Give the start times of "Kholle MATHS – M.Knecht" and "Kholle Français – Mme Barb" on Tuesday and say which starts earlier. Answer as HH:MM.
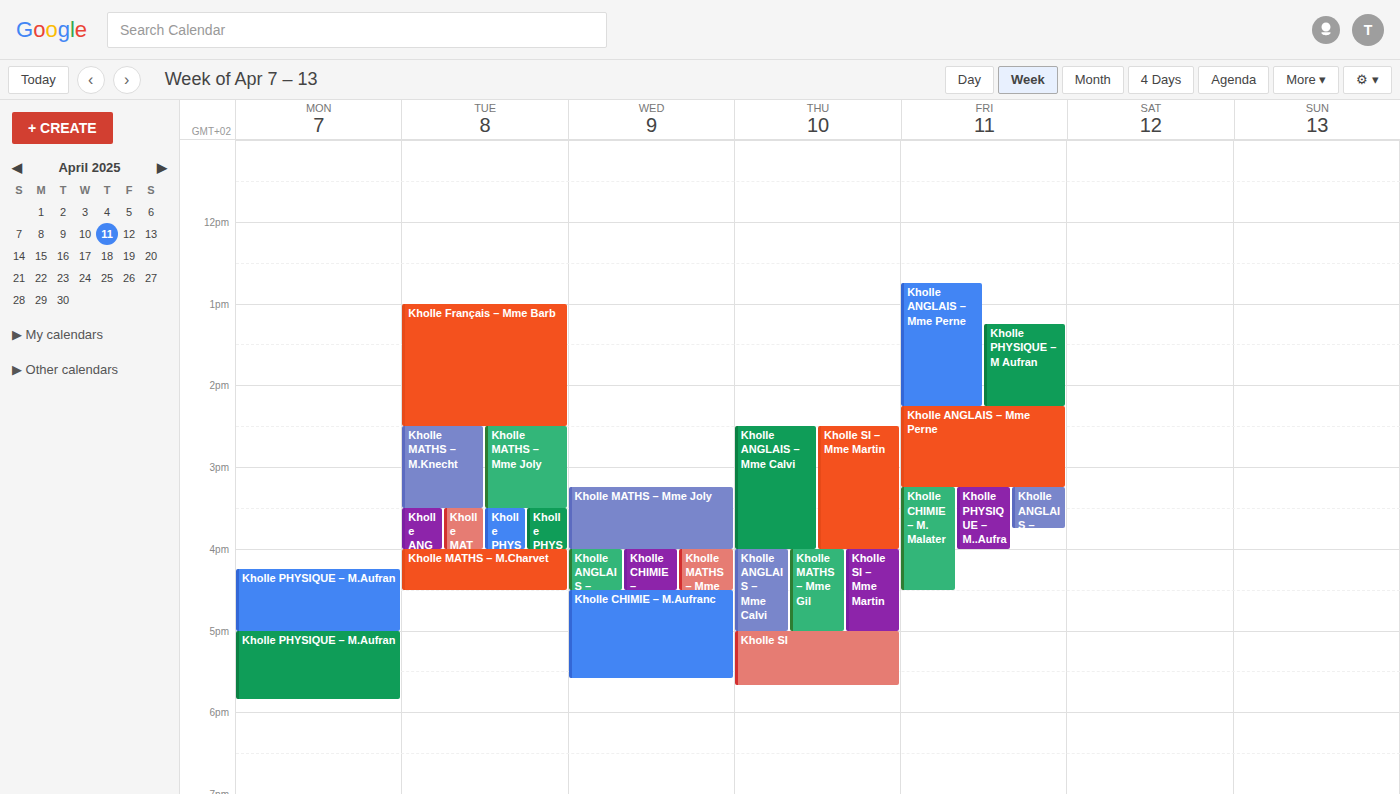
"Kholle Français – Mme Barb" 13:00; "Kholle MATHS – M.Knecht" 14:30.